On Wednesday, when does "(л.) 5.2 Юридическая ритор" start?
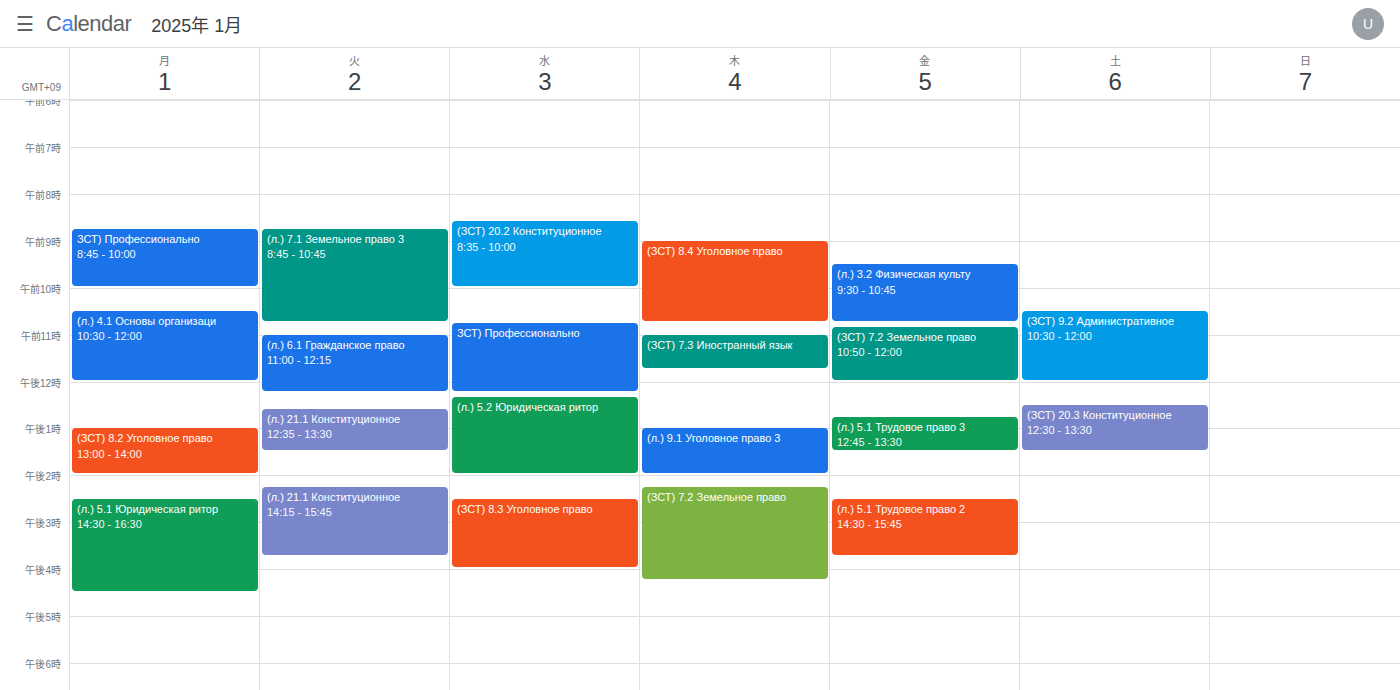
12:20